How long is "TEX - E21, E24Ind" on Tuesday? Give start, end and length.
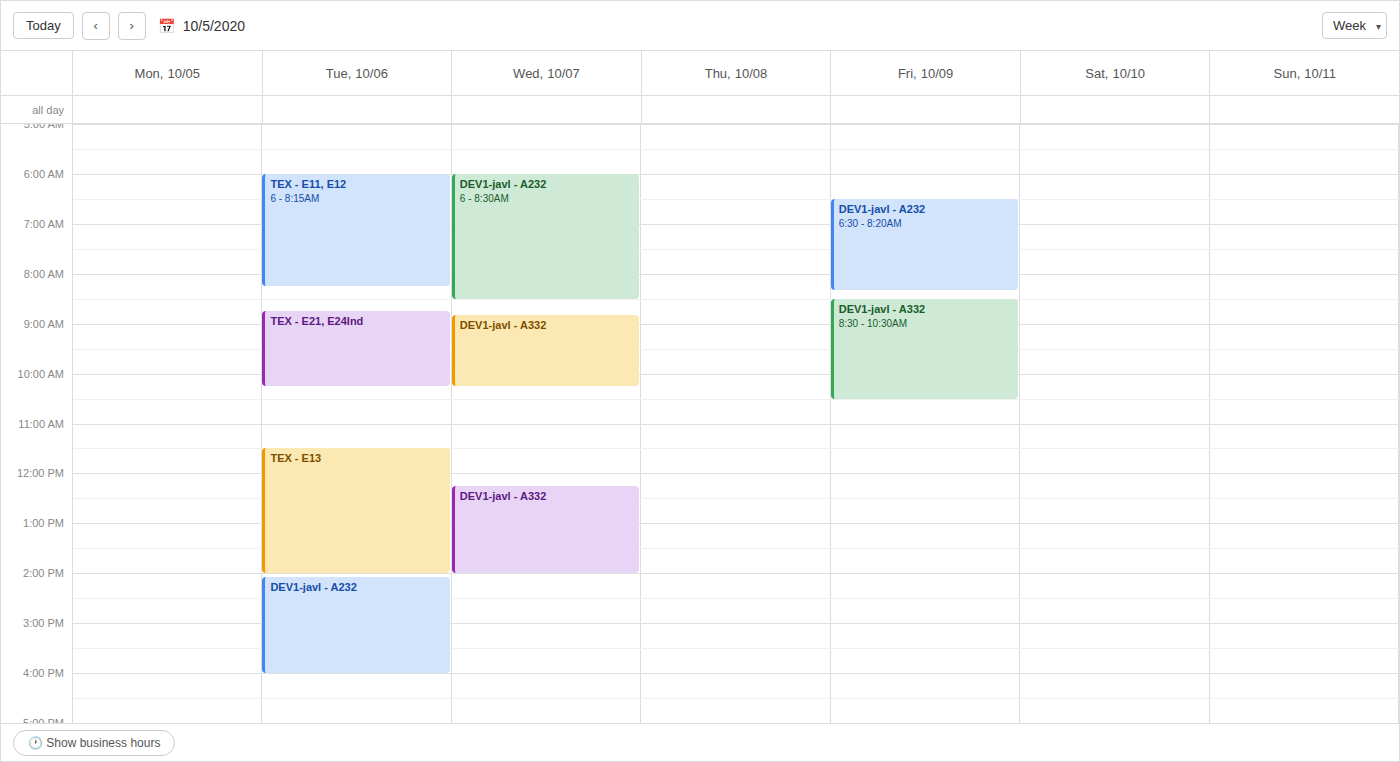
08:45 to 10:15, 1 hour 30 minutes